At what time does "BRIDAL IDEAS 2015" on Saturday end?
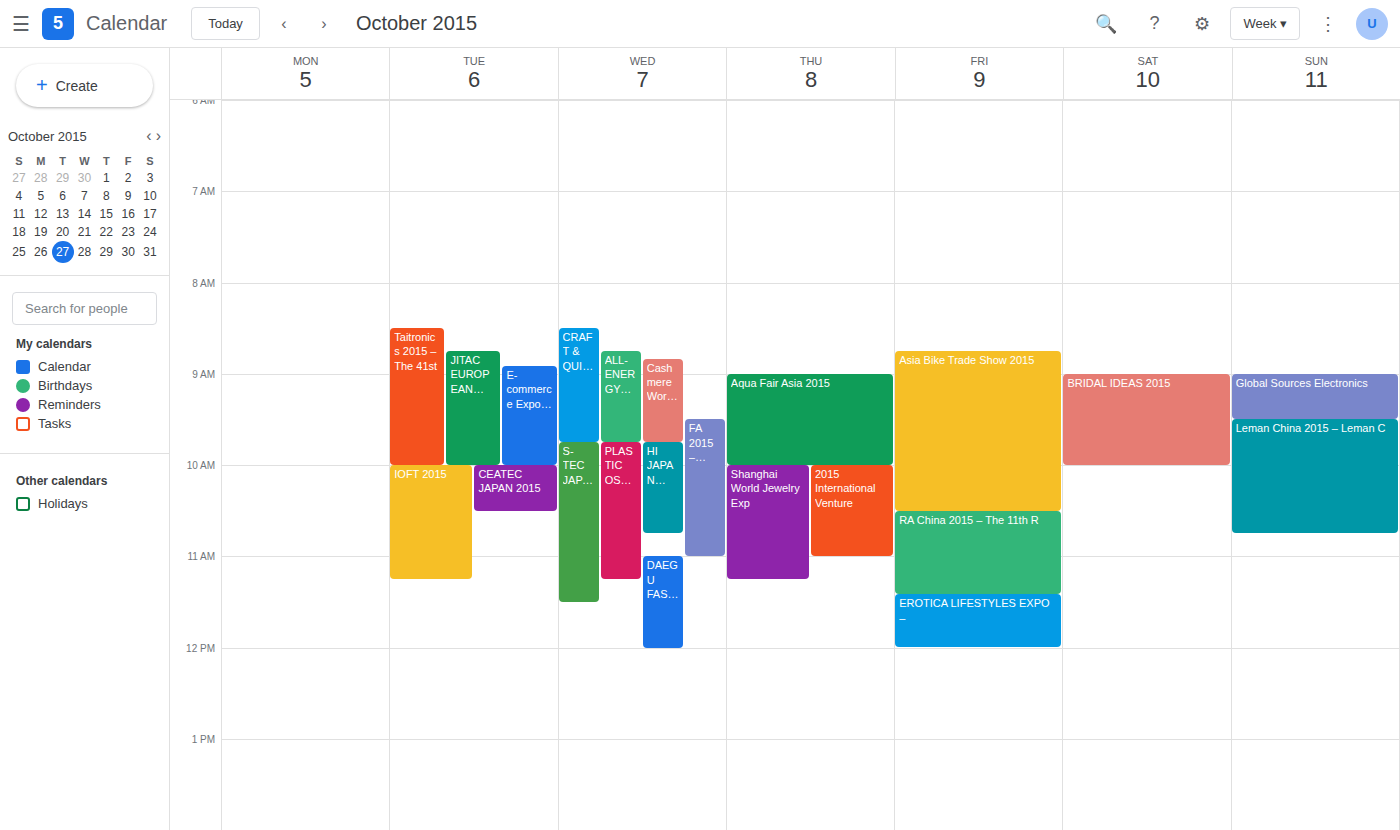
10:00 AM